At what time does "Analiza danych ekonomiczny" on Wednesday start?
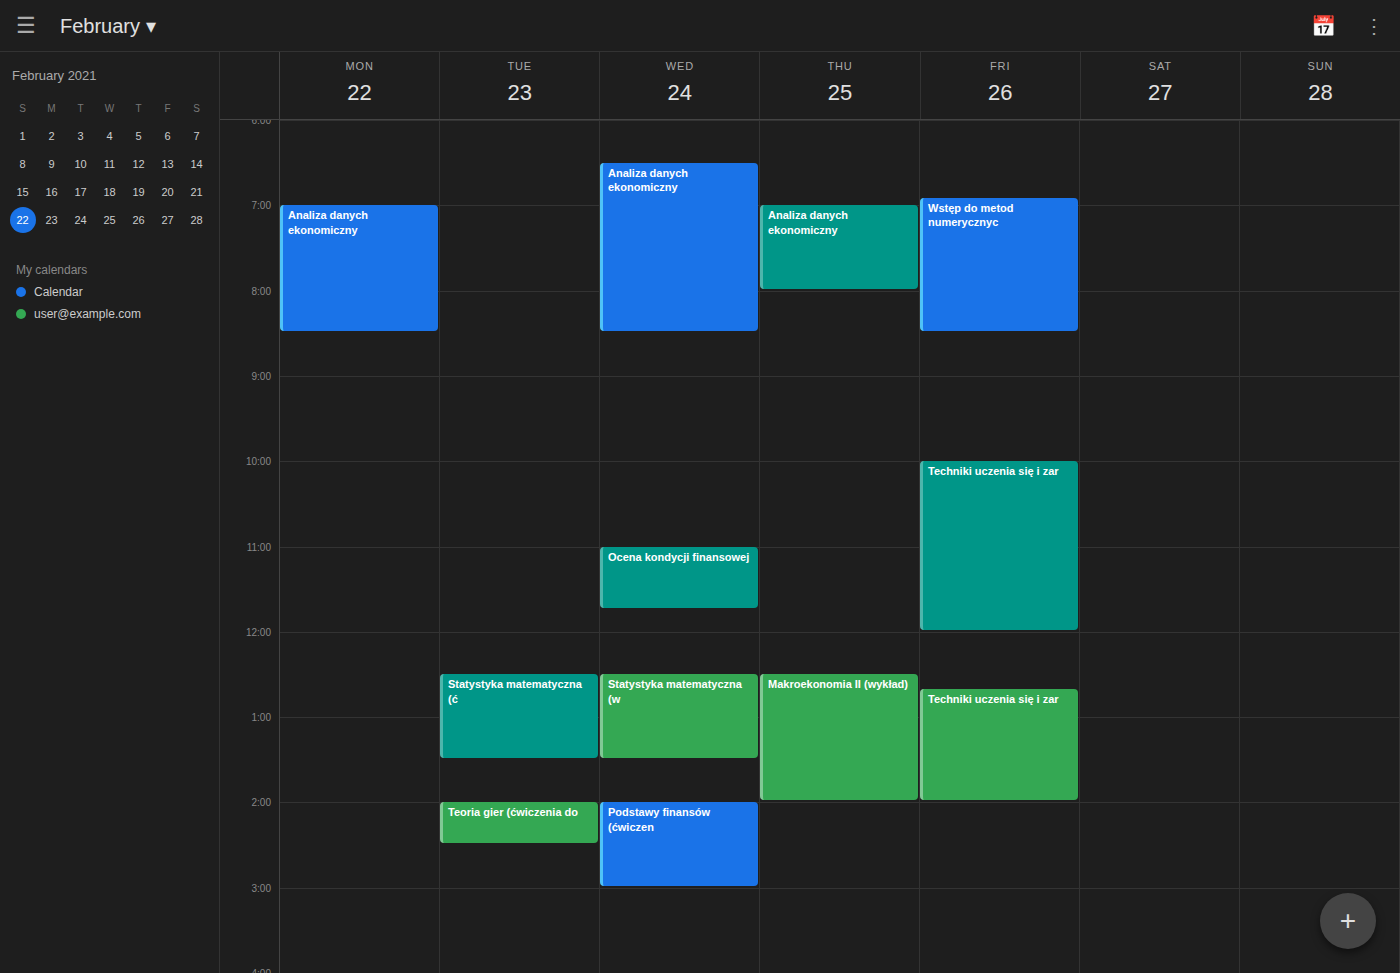
6:30 AM